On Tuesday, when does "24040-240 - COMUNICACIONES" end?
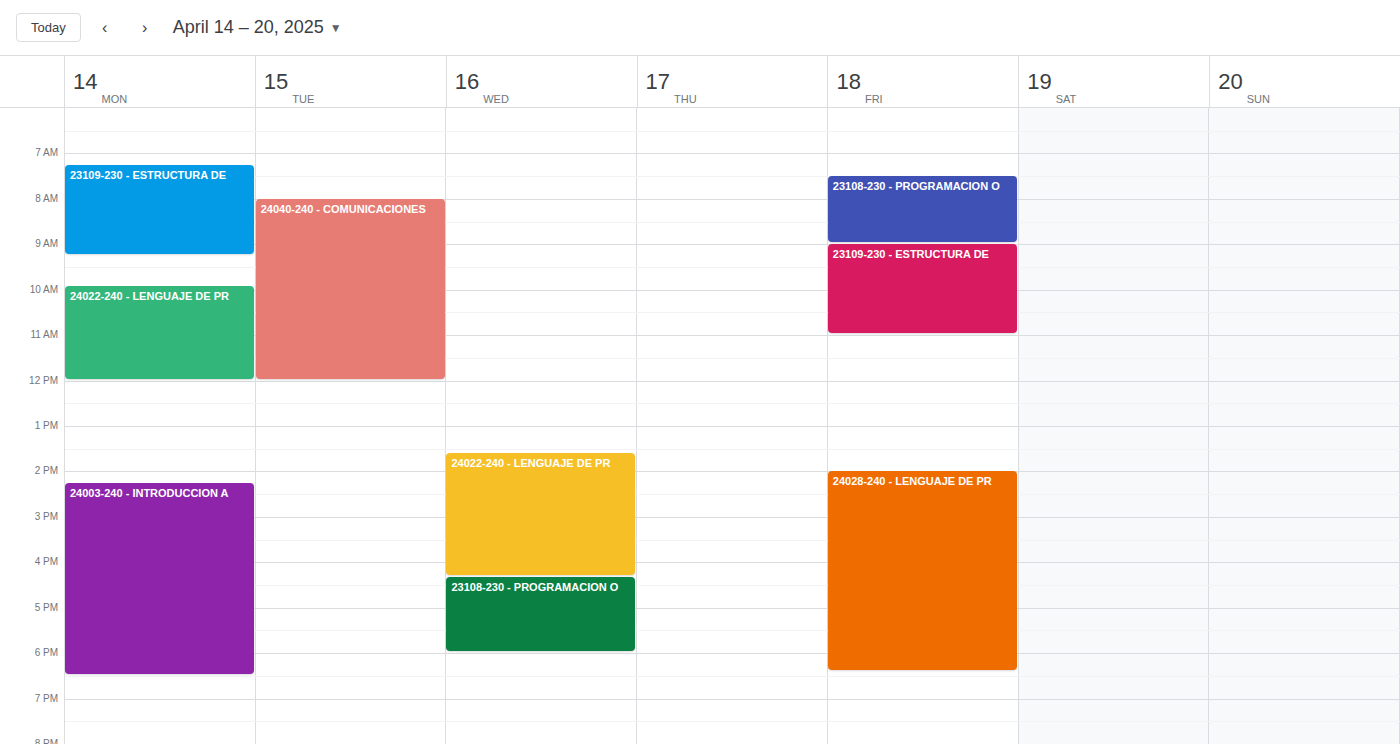
12:00 PM